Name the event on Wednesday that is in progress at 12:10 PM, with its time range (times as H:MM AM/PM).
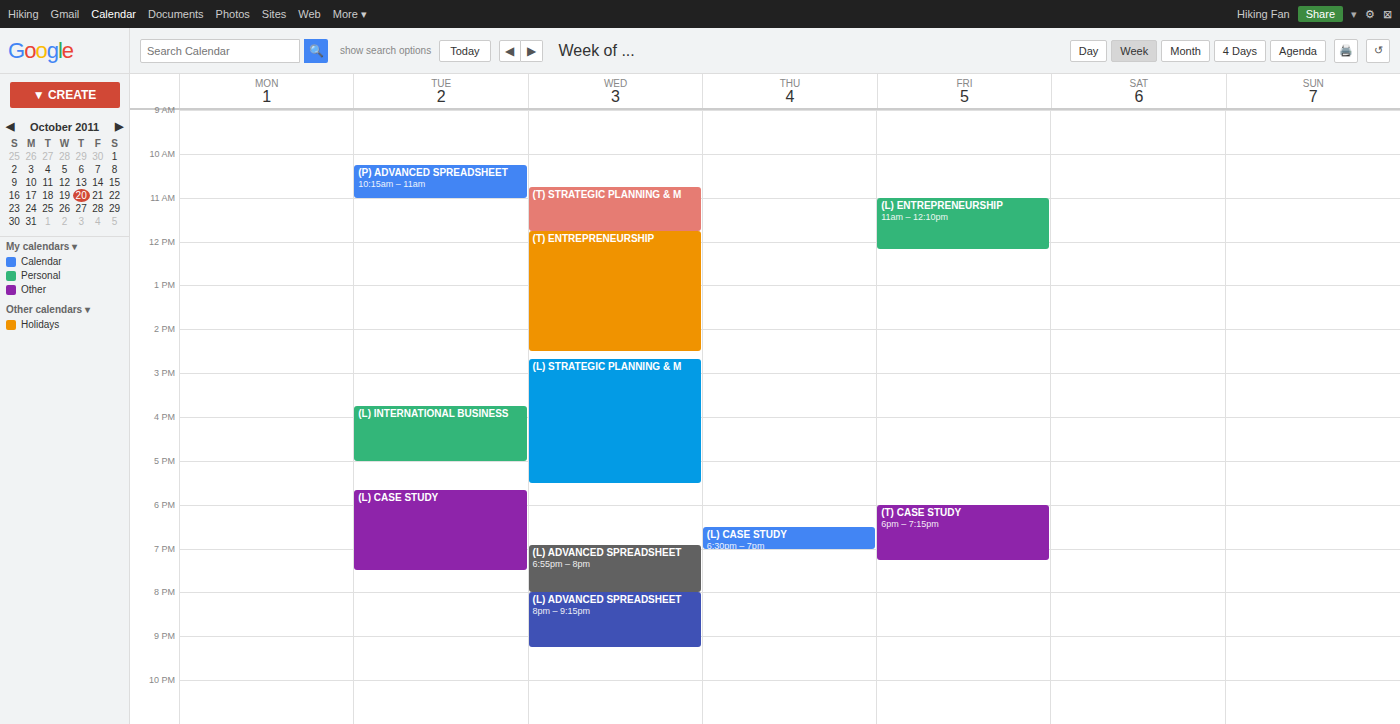
"(T) ENTREPRENEURSHIP", 11:45 AM to 2:30 PM